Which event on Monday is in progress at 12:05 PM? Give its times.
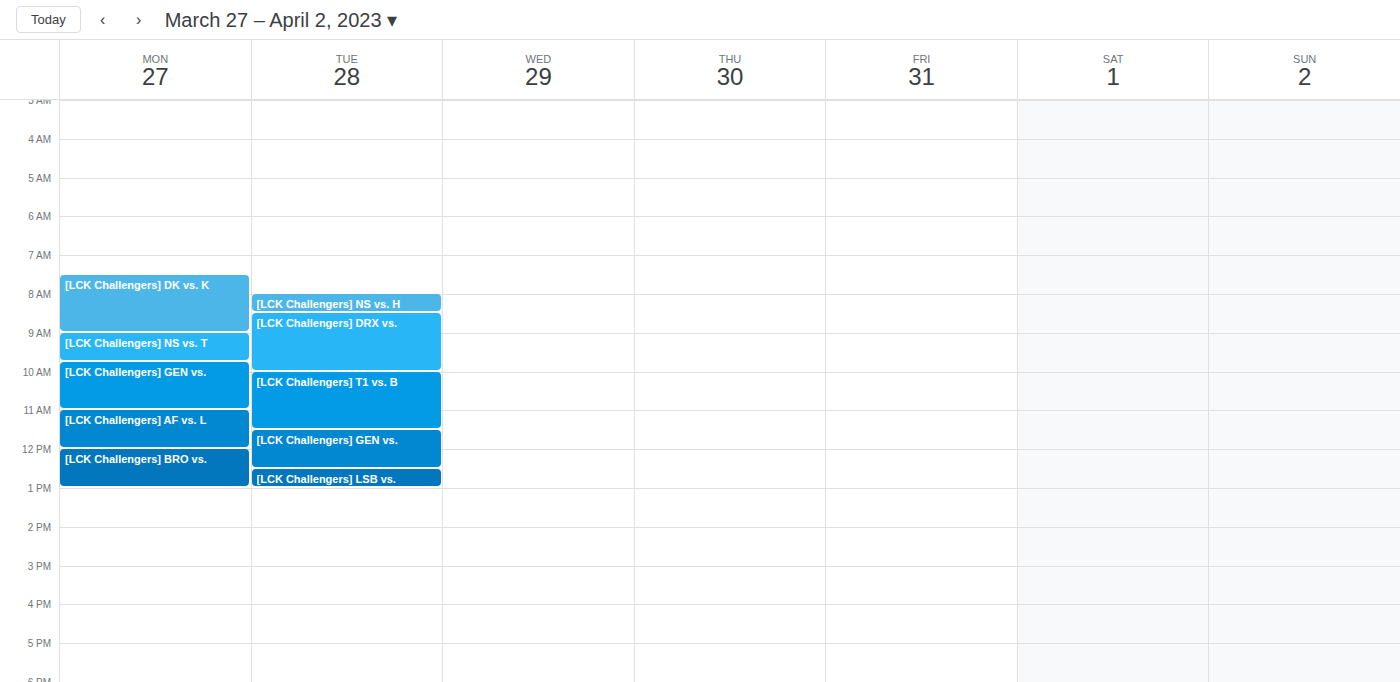
"[LCK Challengers] BRO vs.", 12:00 PM to 1:00 PM